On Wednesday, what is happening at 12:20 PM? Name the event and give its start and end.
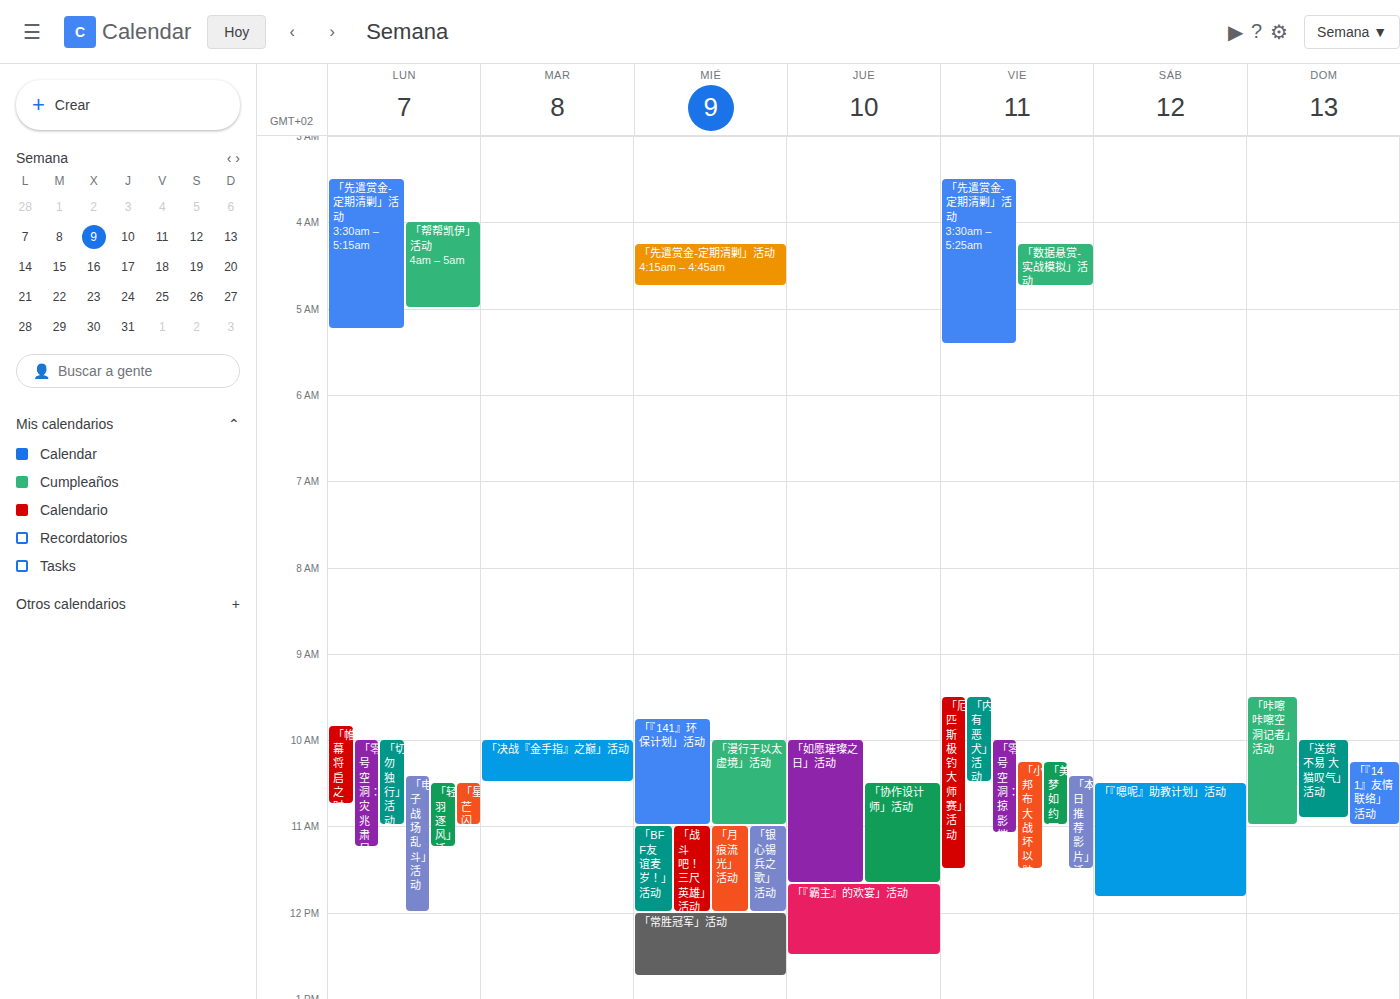
"「常胜冠军」活动", 12:00 PM to 12:45 PM